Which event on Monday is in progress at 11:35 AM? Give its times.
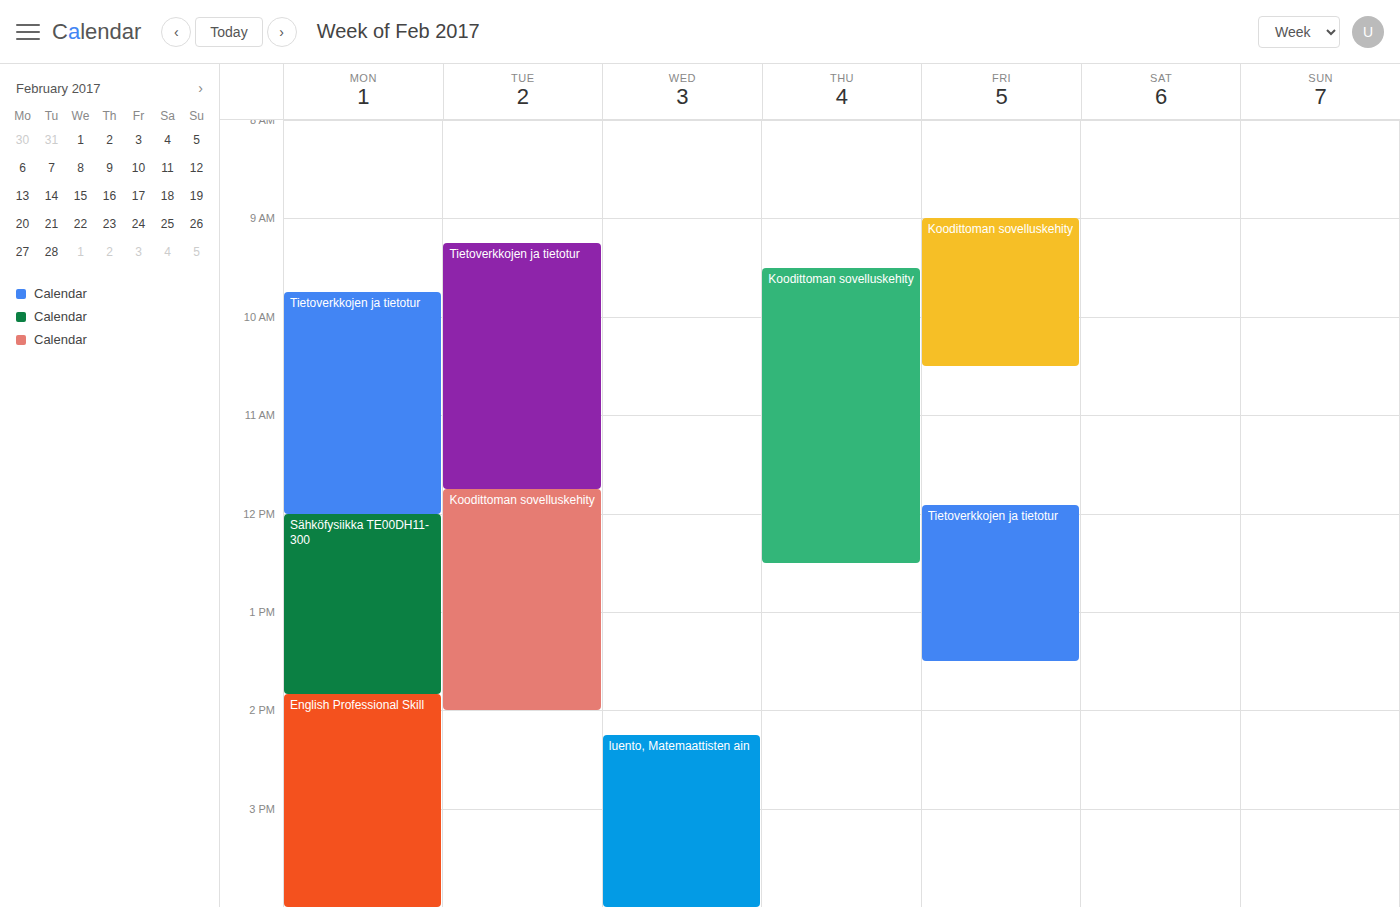
"Tietoverkkojen ja tietotur", 9:45 AM to 12:00 PM